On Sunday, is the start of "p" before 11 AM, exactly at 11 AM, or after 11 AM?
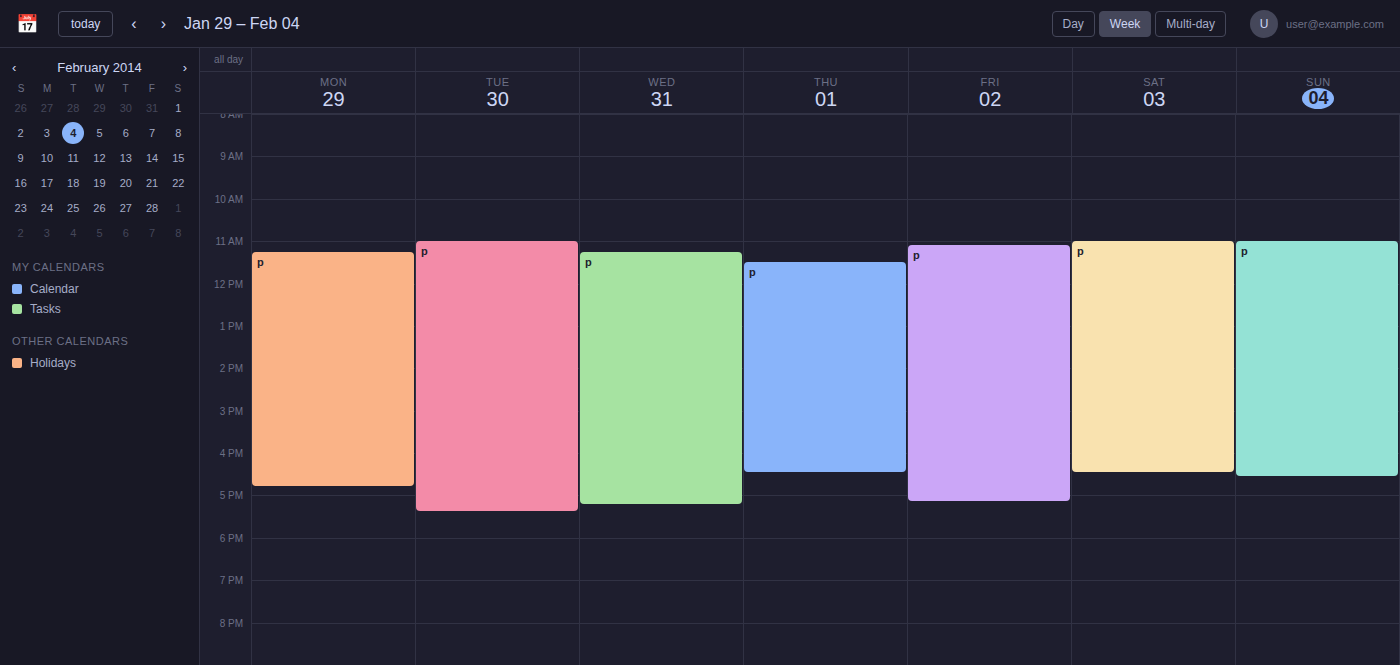
11:00 AM -- exactly at 11 AM, on the 11 AM line.